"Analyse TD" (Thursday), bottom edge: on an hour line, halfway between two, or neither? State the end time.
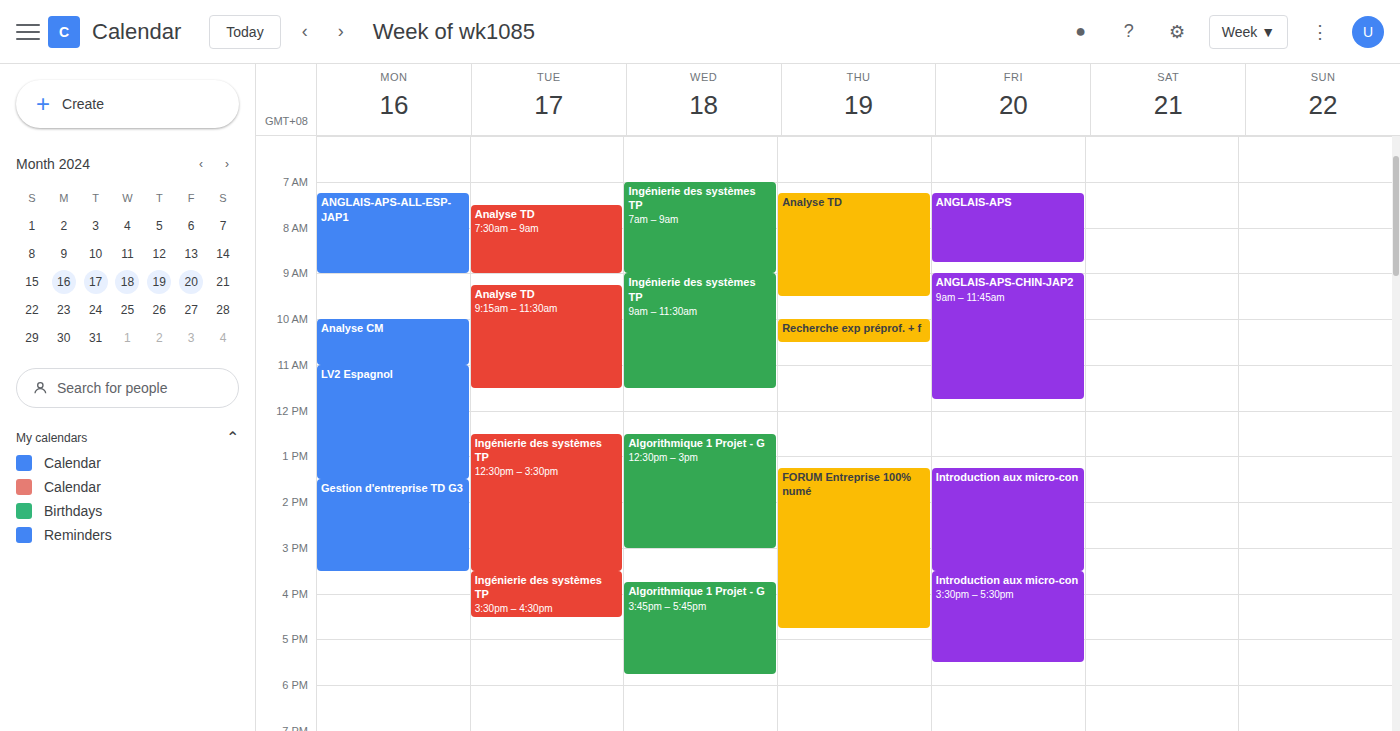
9:30 AM -- halfway between the 9 AM and 10 AM lines.